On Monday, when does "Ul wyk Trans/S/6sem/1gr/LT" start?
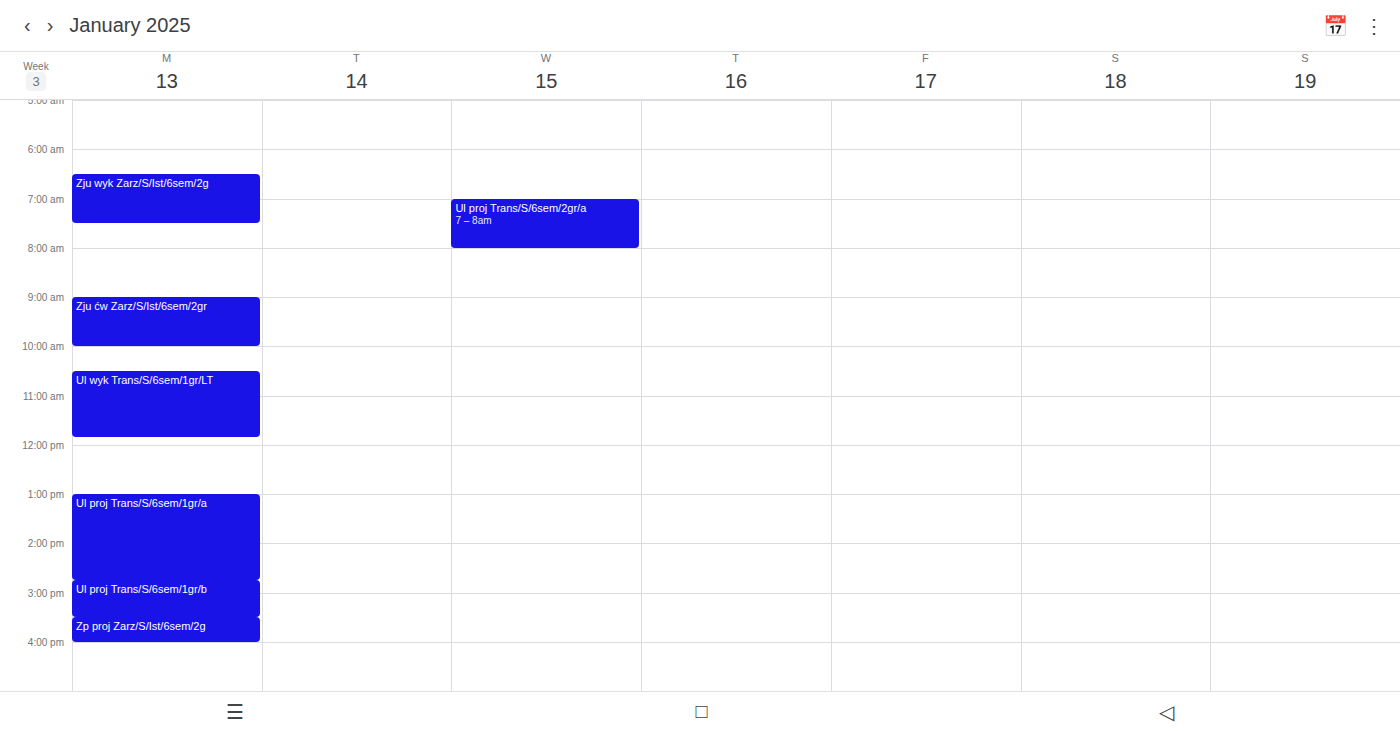
10:30 AM